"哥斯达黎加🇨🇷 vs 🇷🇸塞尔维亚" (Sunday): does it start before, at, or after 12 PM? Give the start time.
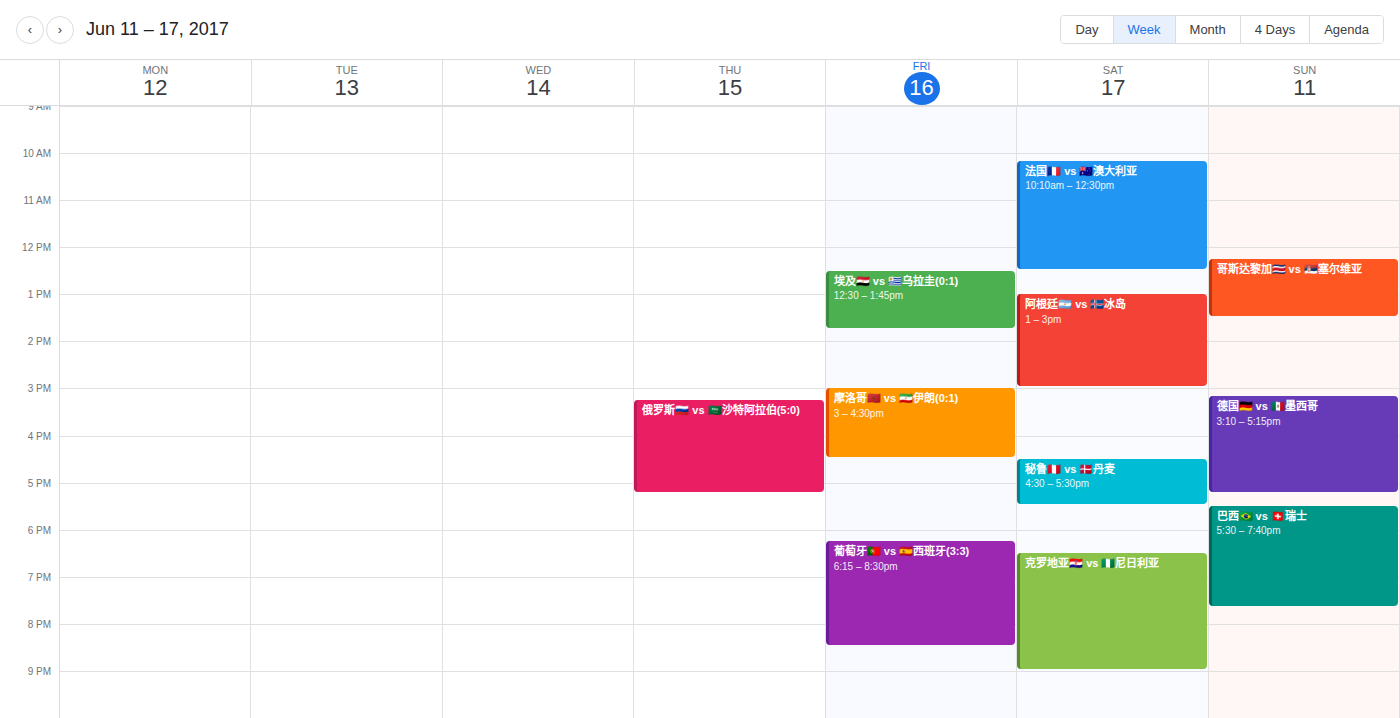
12:15 PM -- after 12 PM, 15 minutes below the 12 PM line.